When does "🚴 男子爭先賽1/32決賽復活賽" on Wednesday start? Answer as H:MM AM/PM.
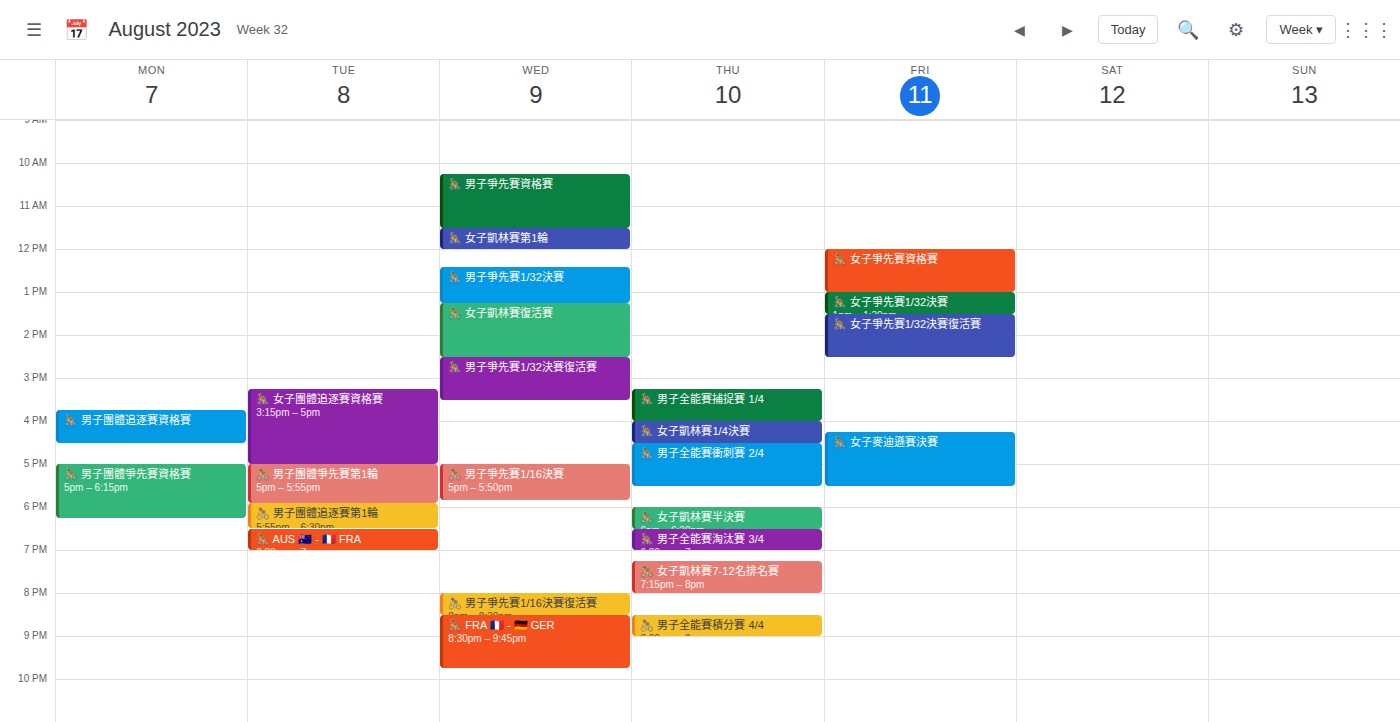
2:30 PM